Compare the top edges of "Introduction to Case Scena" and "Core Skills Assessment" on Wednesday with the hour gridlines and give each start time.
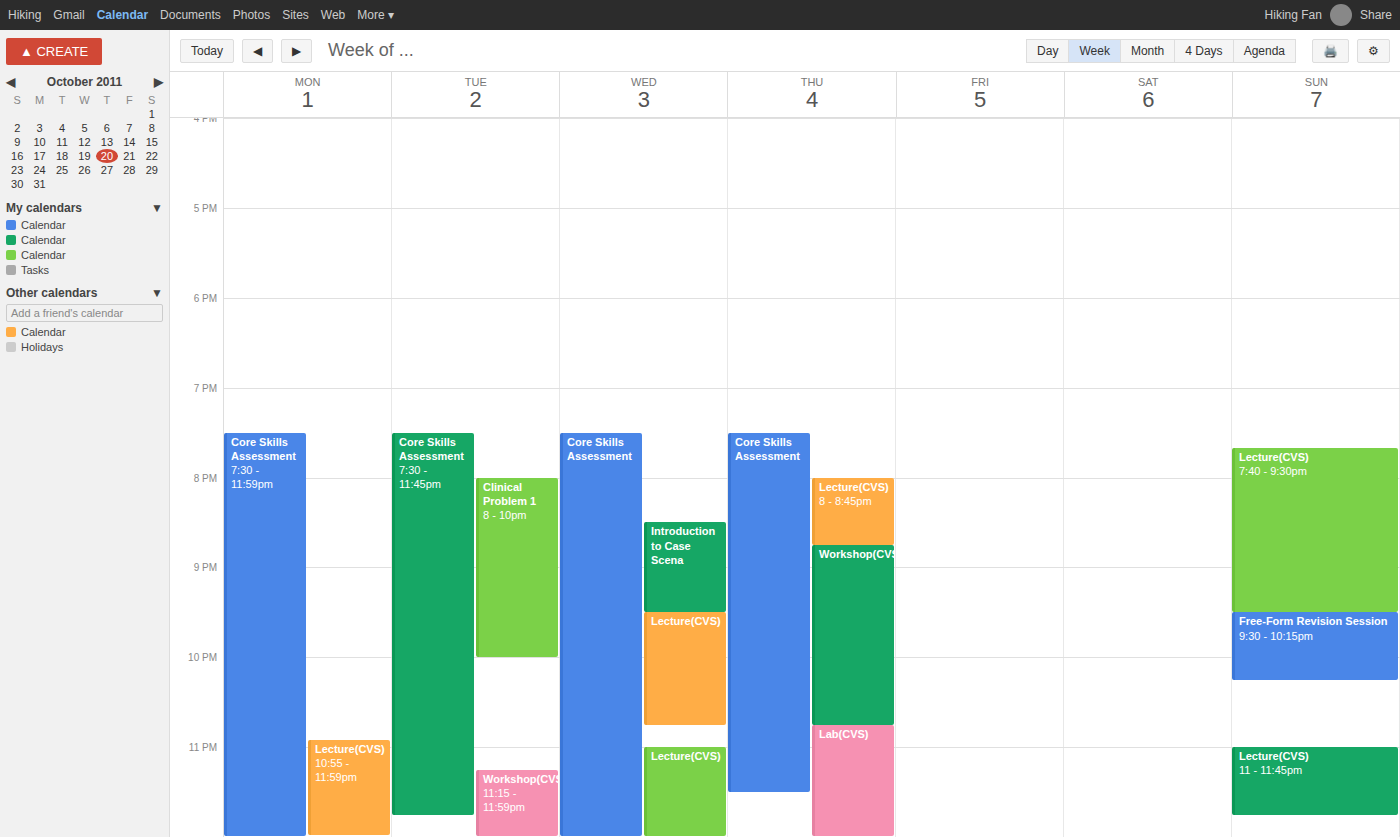
"Introduction to Case Scena": 8:30 PM, halfway between the 8 PM and 9 PM lines. "Core Skills Assessment": 7:30 PM, halfway between the 7 PM and 8 PM lines.